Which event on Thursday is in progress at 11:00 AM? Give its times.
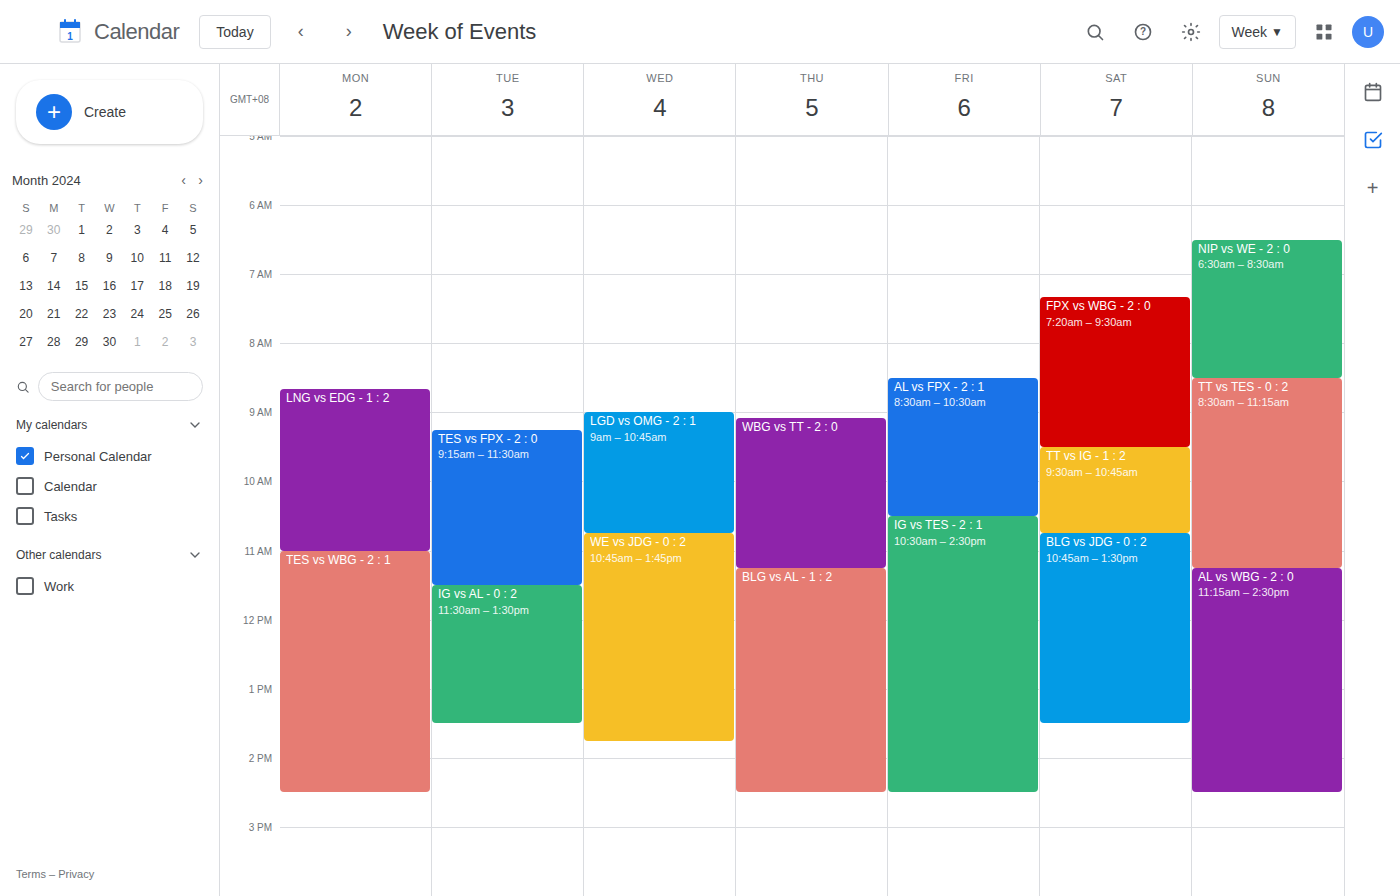
"WBG vs TT - 2 : 0", 9:05 AM to 11:15 AM